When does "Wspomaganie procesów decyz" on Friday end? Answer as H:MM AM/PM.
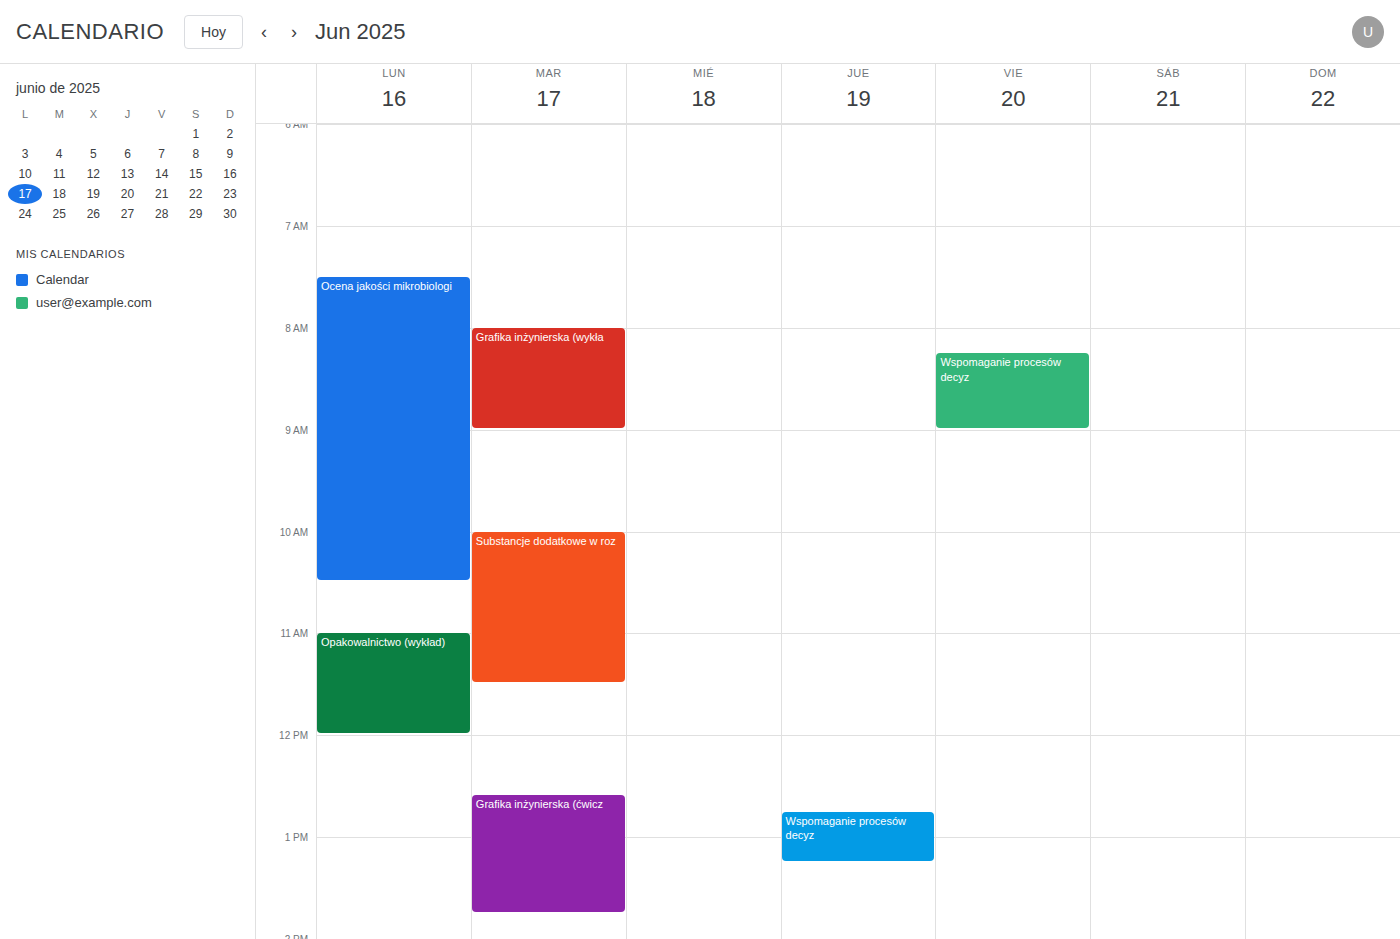
9:00 AM